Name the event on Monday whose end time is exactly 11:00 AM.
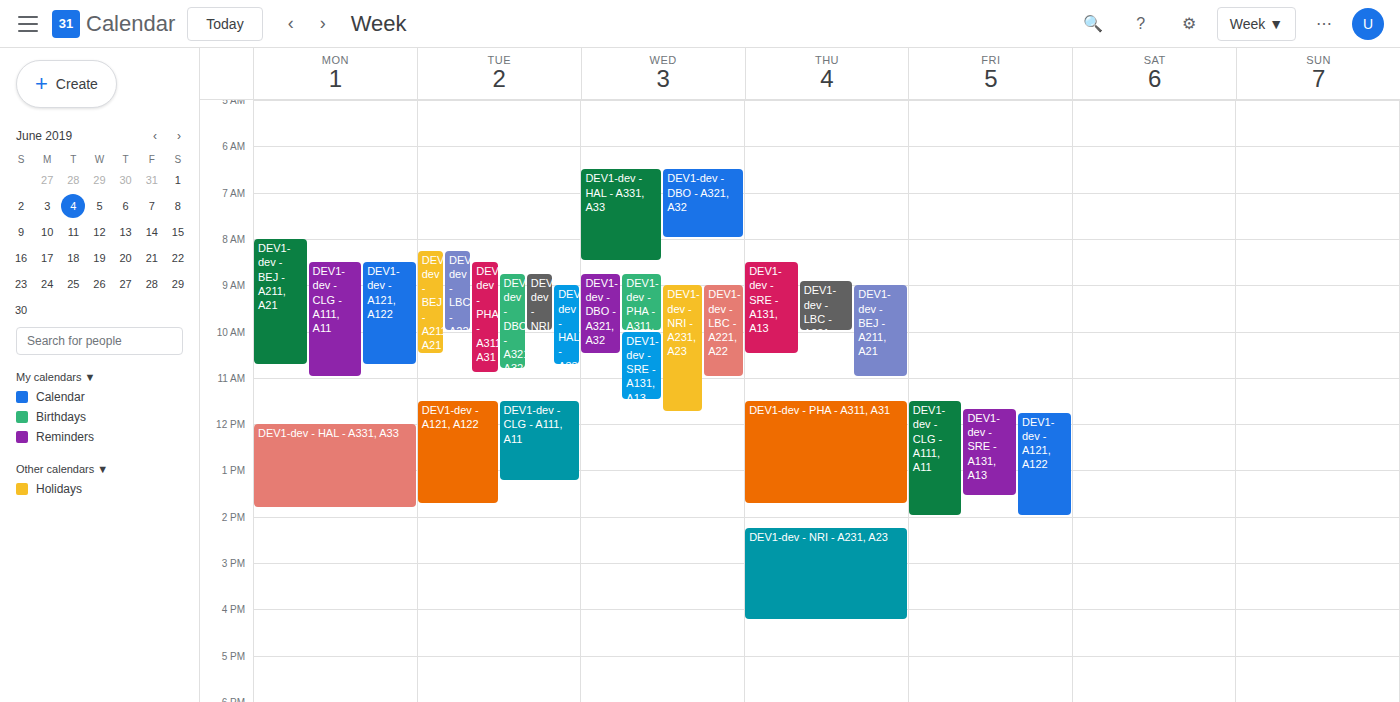
"DEV1-dev - CLG - A111, A11"